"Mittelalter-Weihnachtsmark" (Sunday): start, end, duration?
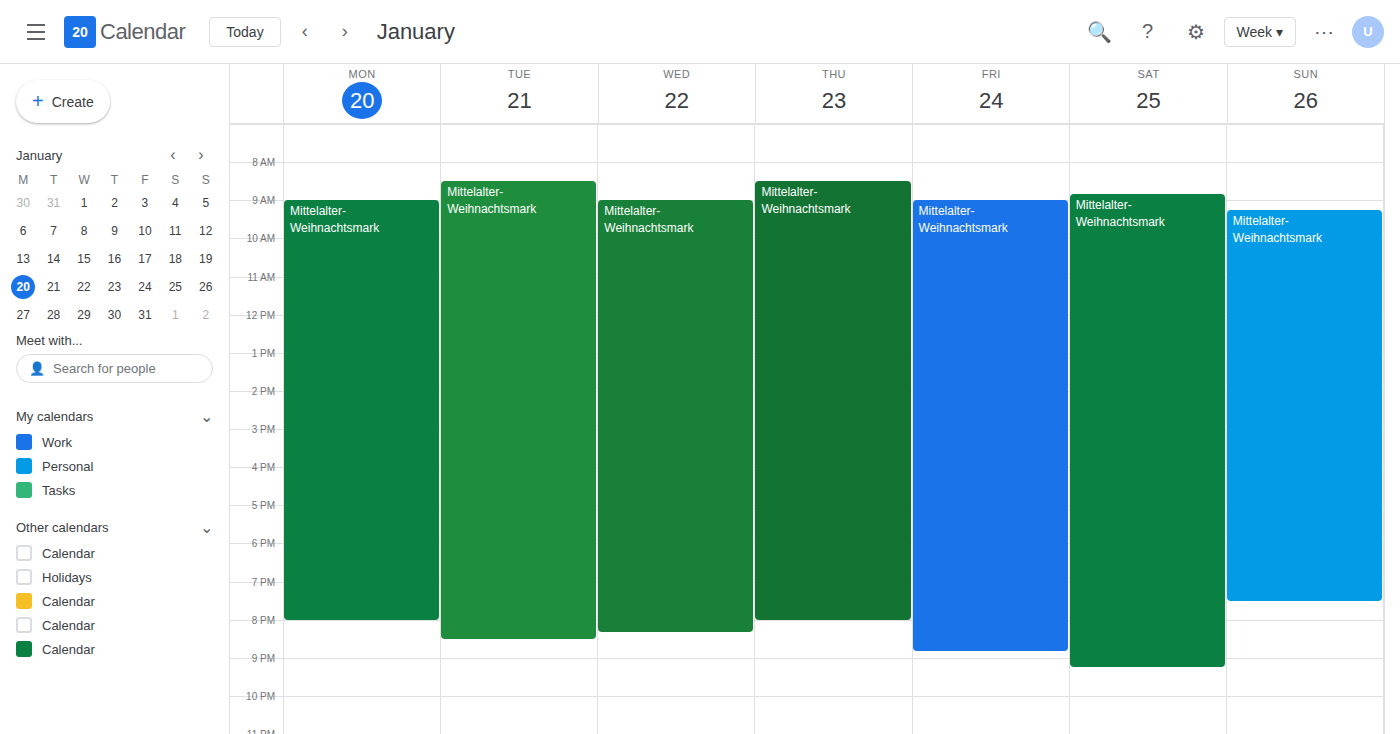
9:15 AM to 7:30 PM, 10 hours 15 minutes